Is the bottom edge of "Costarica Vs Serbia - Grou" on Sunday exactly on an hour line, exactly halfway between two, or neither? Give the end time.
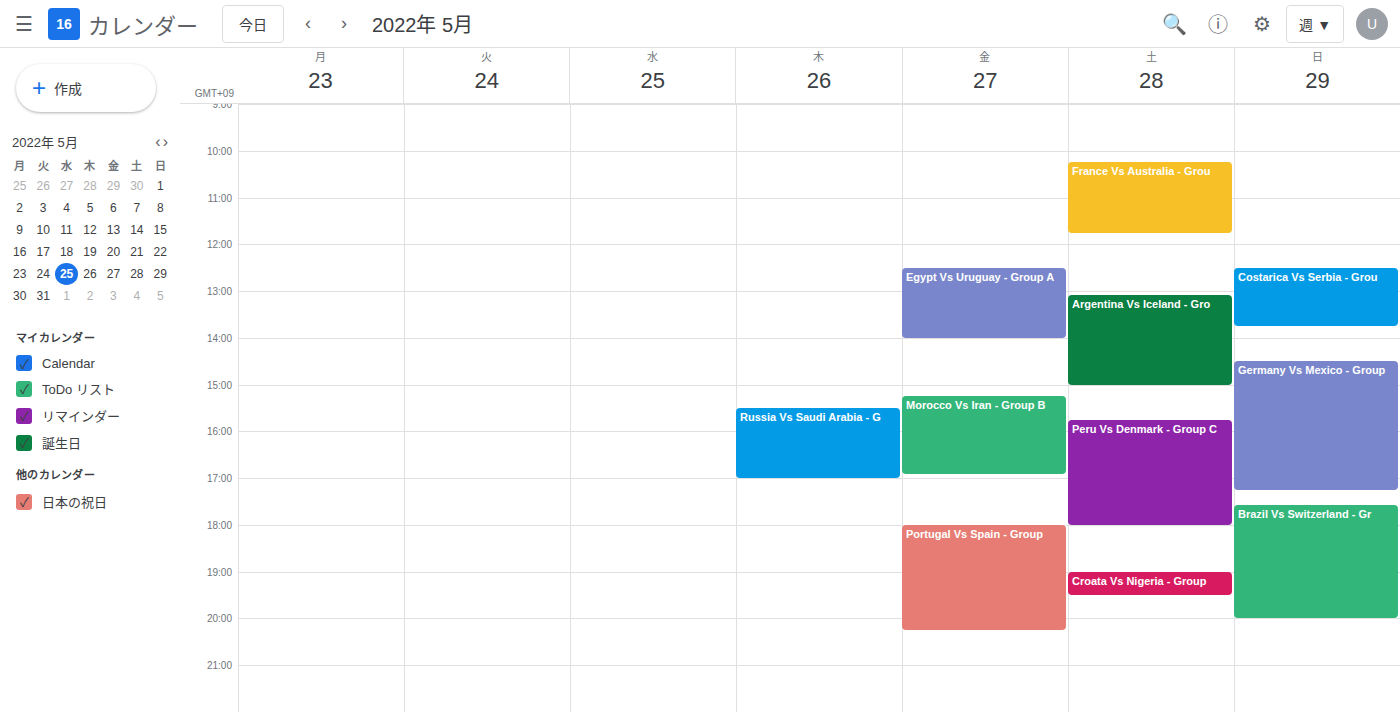
1:45 PM -- neither: three quarters of the way from the 1 PM line to the 2 PM line.